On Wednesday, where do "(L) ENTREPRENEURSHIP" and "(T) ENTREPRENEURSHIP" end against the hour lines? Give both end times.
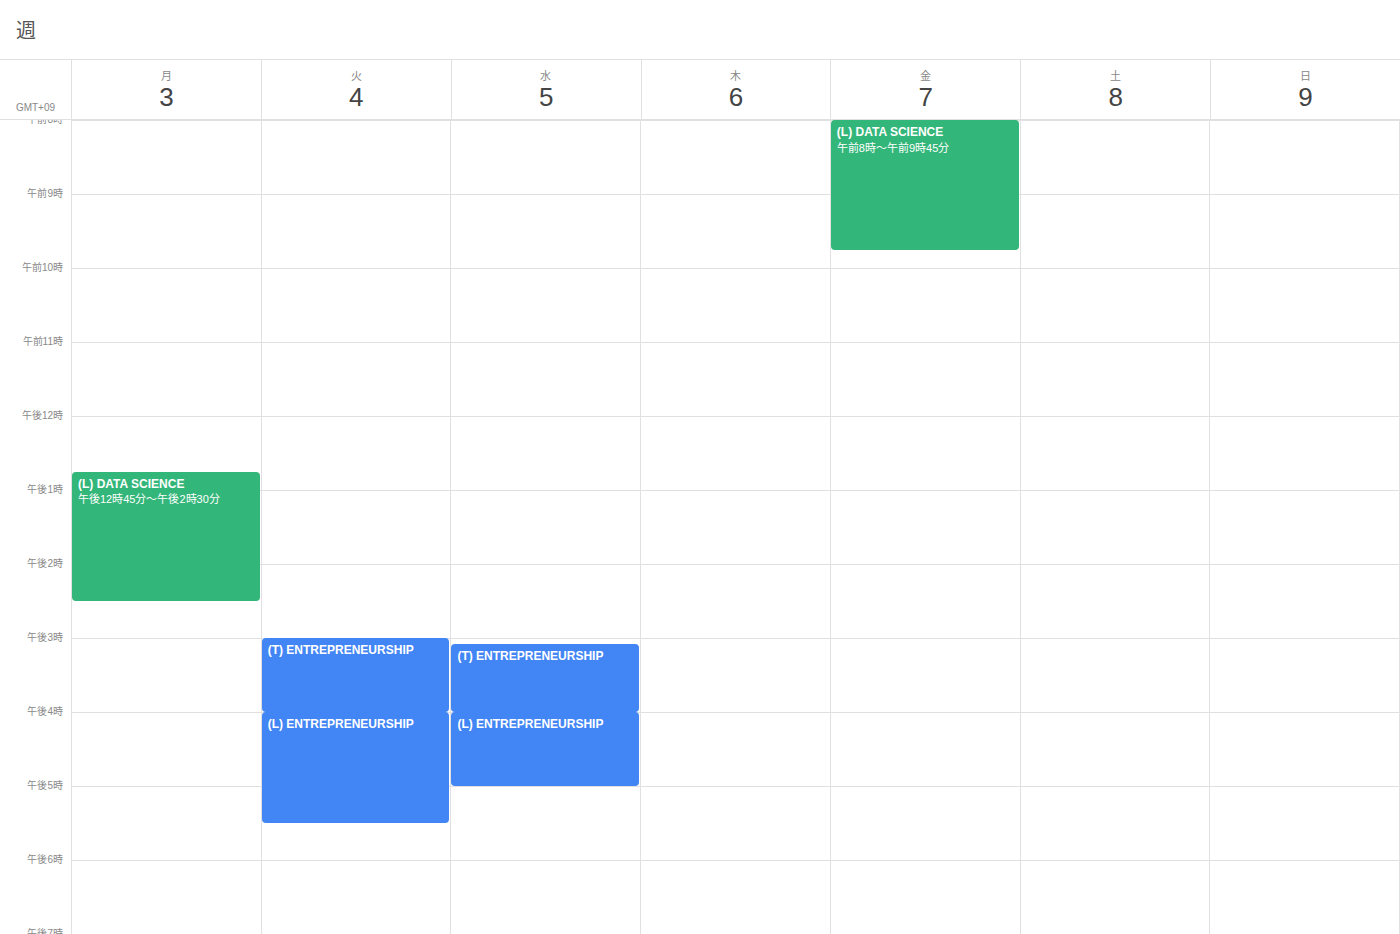
"(L) ENTREPRENEURSHIP": 5:00 PM, exactly on the 5 PM line. "(T) ENTREPRENEURSHIP": 4:00 PM, exactly on the 4 PM line.